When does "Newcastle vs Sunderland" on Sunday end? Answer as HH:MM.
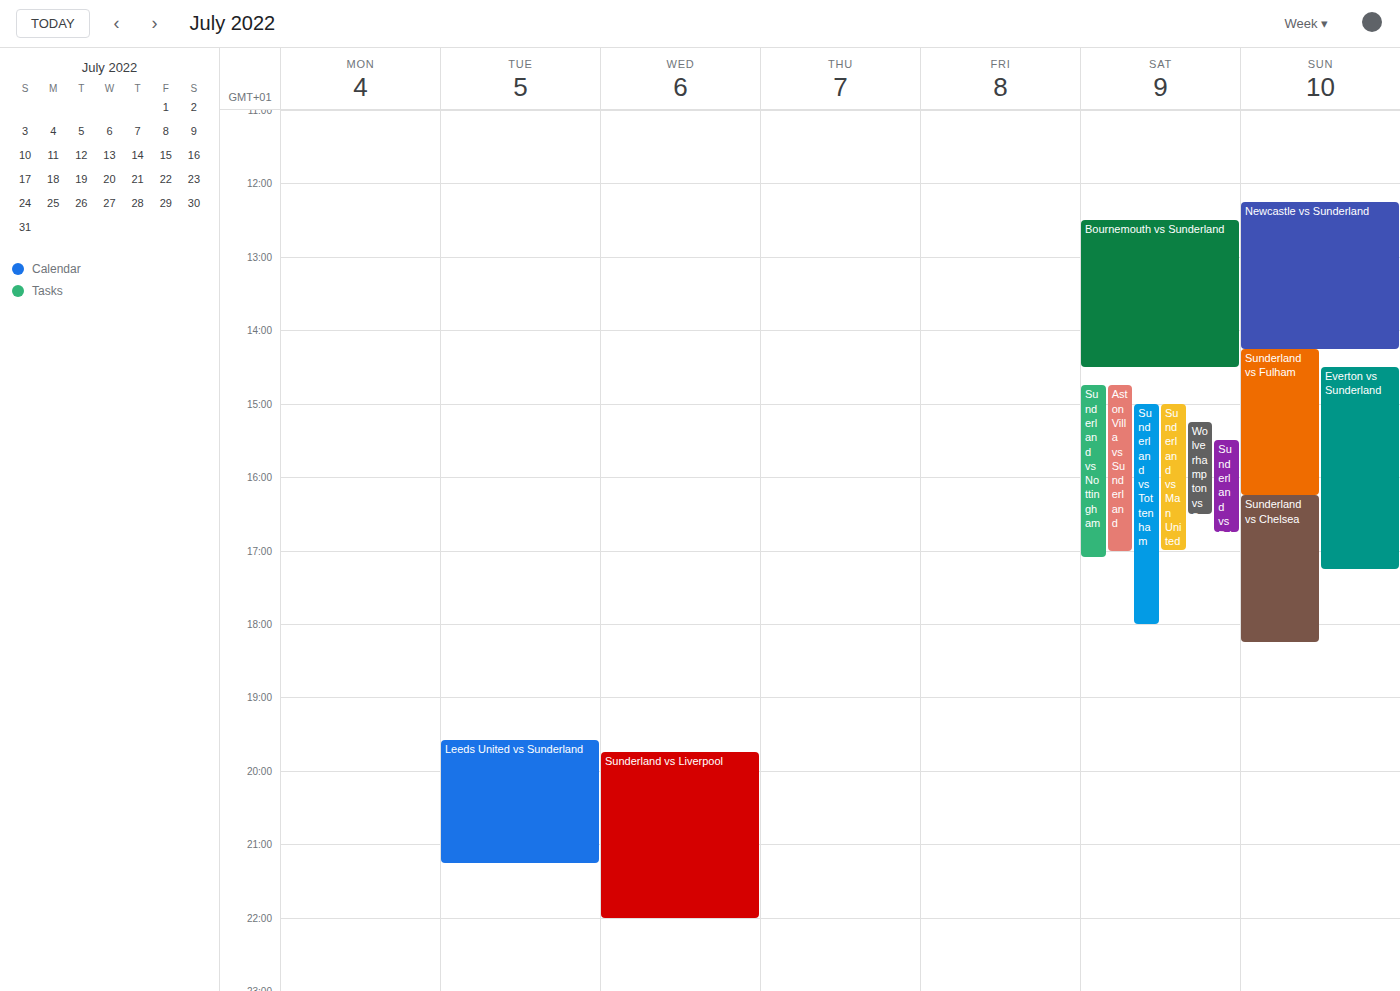
14:15